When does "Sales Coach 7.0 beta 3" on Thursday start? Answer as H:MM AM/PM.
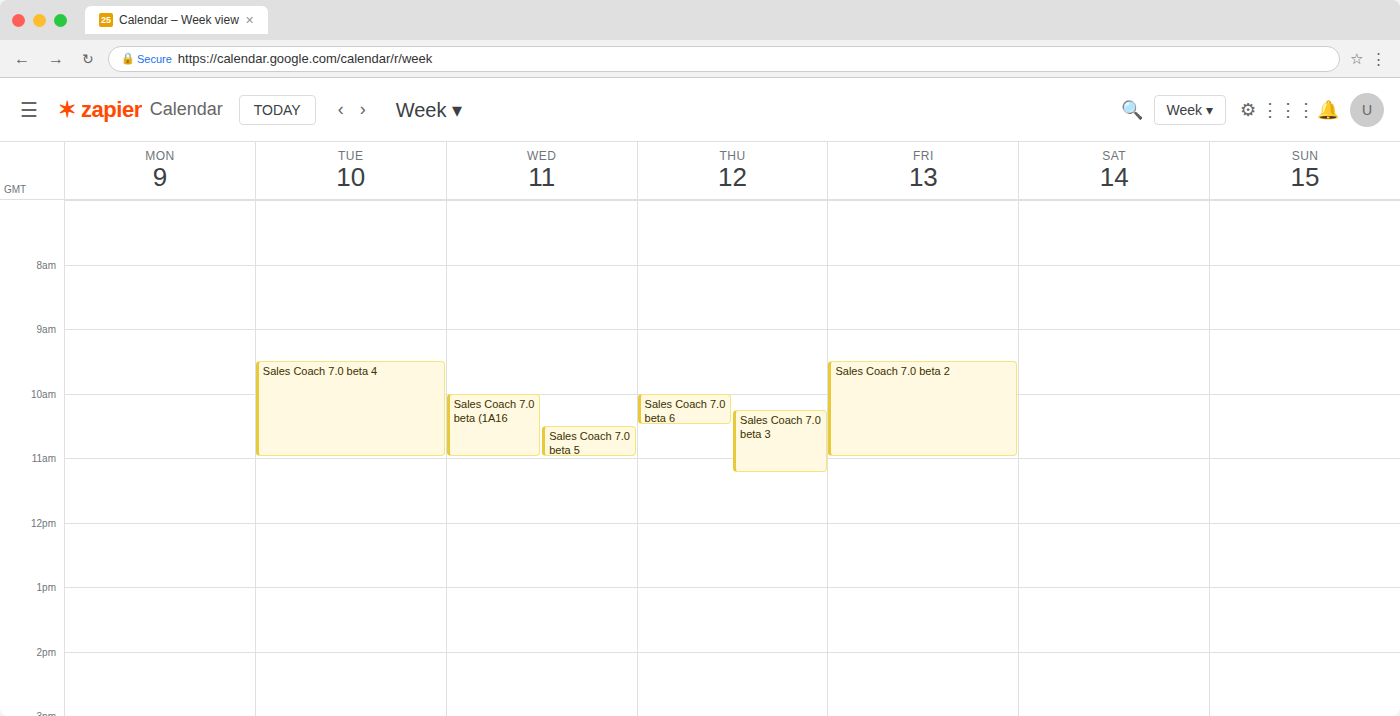
10:15 AM